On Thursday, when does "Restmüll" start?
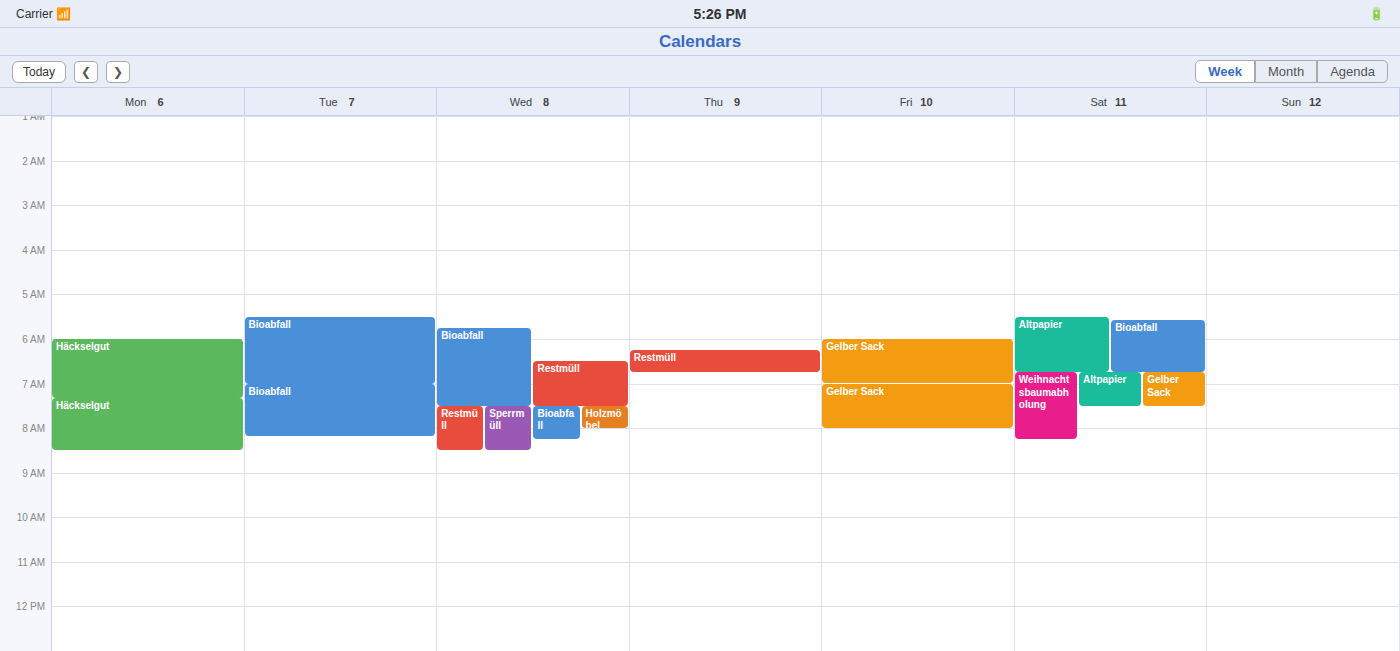
6:15 AM